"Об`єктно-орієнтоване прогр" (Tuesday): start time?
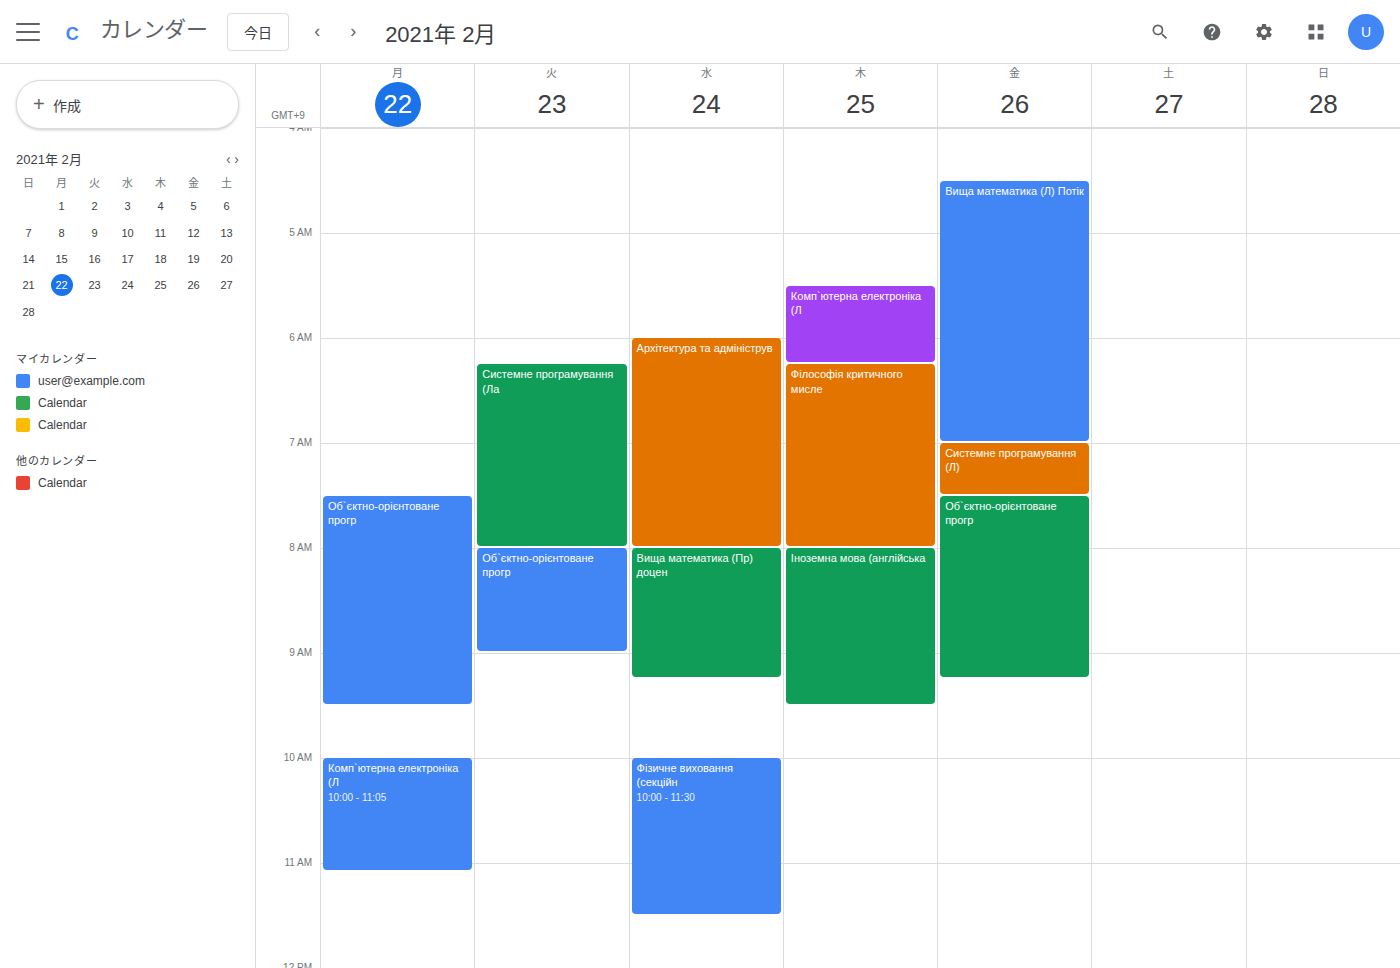
08:00